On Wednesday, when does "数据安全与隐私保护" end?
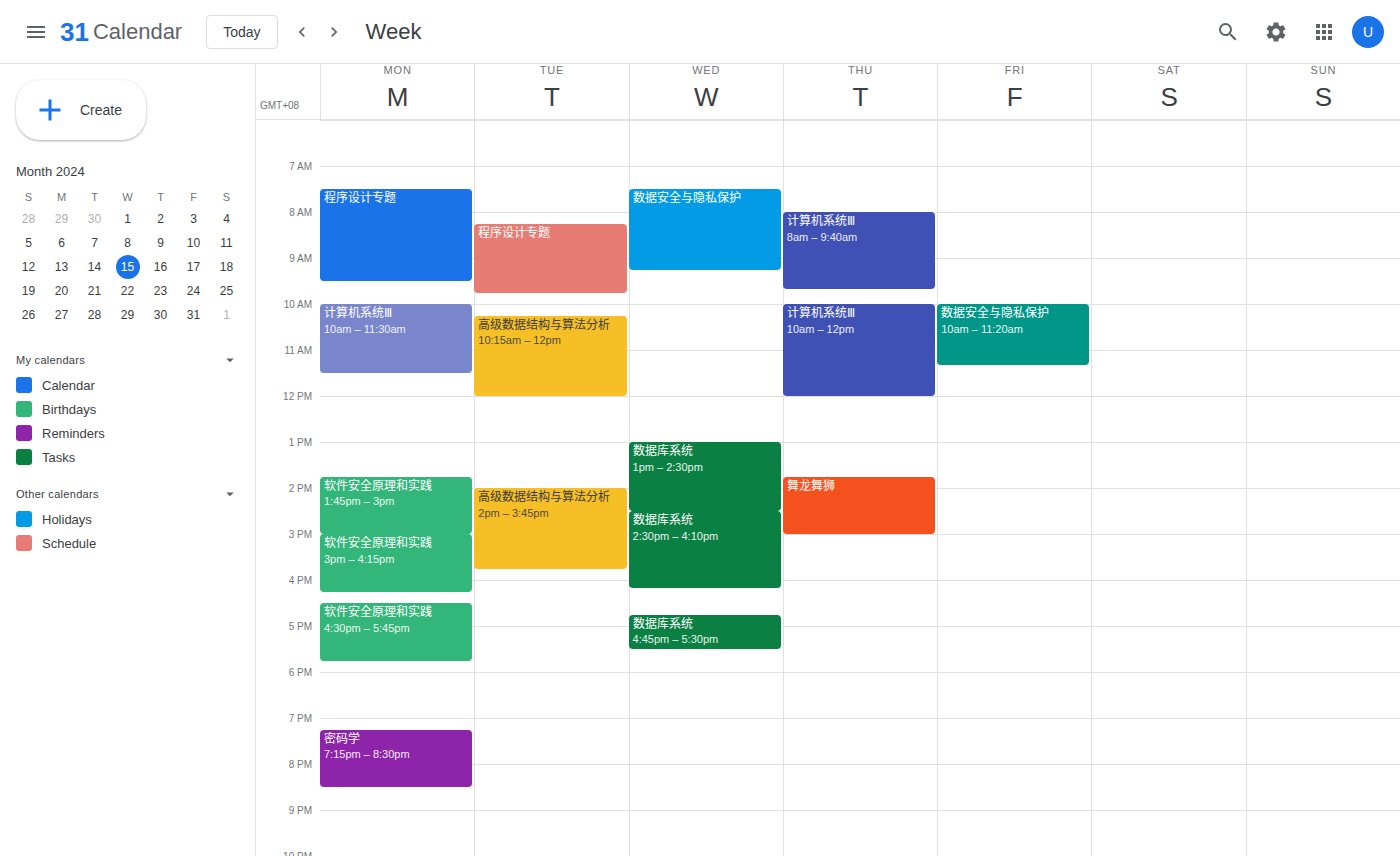
09:15